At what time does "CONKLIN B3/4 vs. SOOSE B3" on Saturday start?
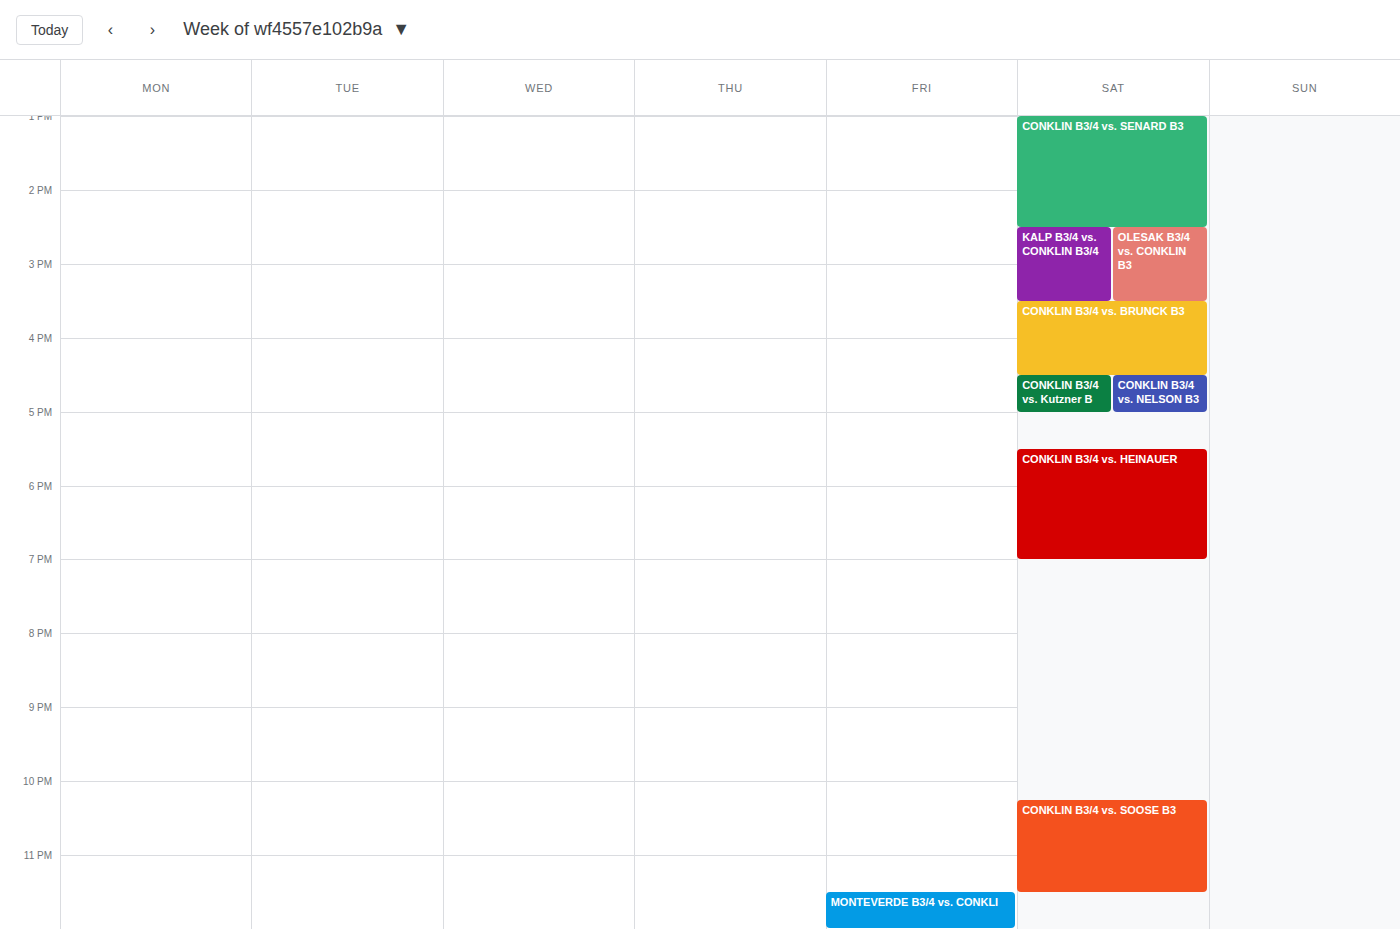
22:15